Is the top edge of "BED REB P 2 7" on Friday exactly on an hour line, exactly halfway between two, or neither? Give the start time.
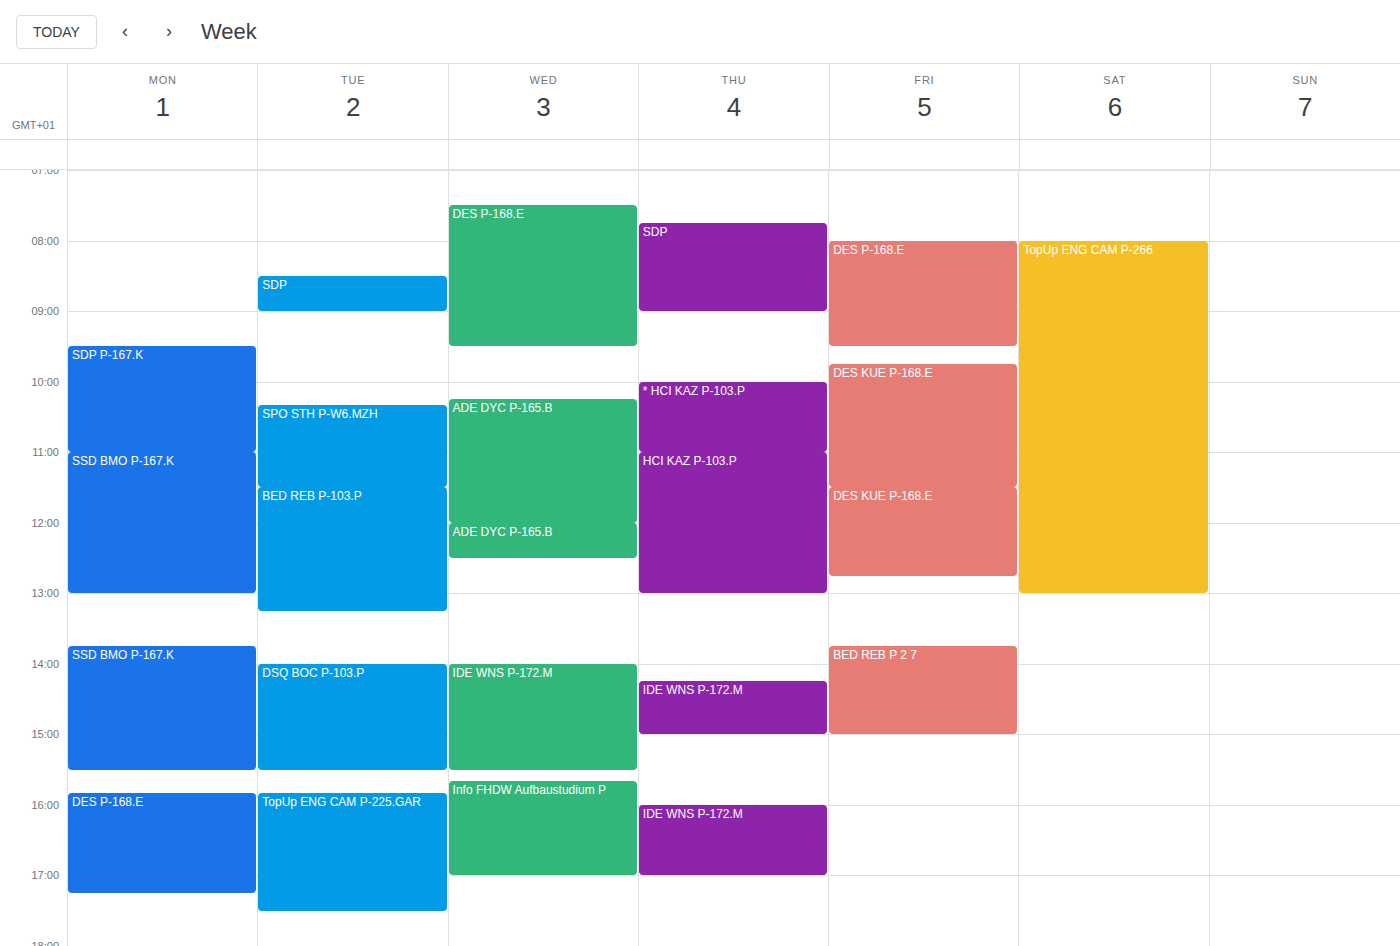
13:45 -- neither: three quarters of the way from the 13:00 line to the 14:00 line.